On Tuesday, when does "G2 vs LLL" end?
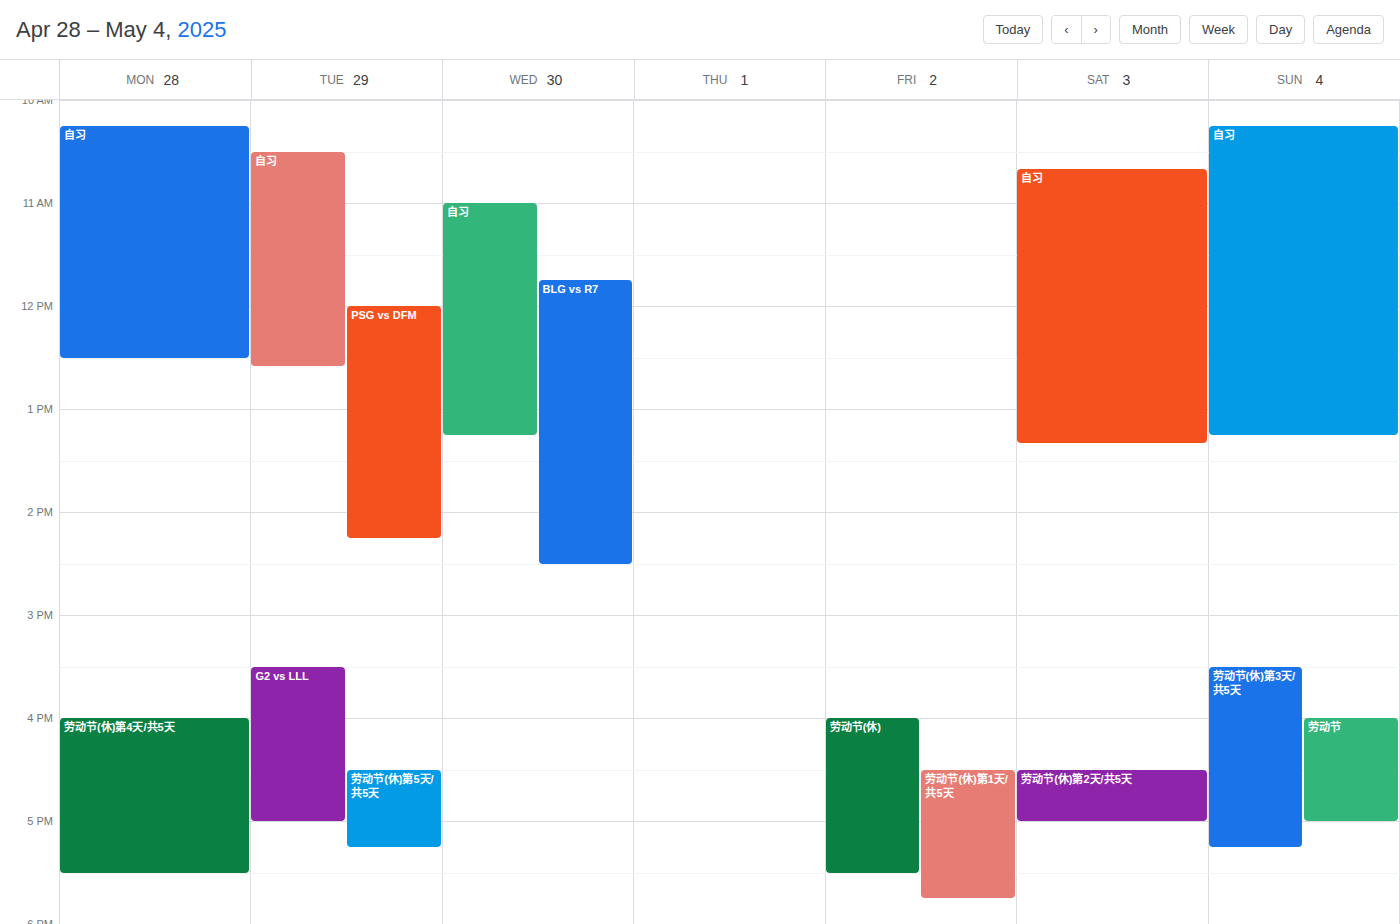
5:00 PM